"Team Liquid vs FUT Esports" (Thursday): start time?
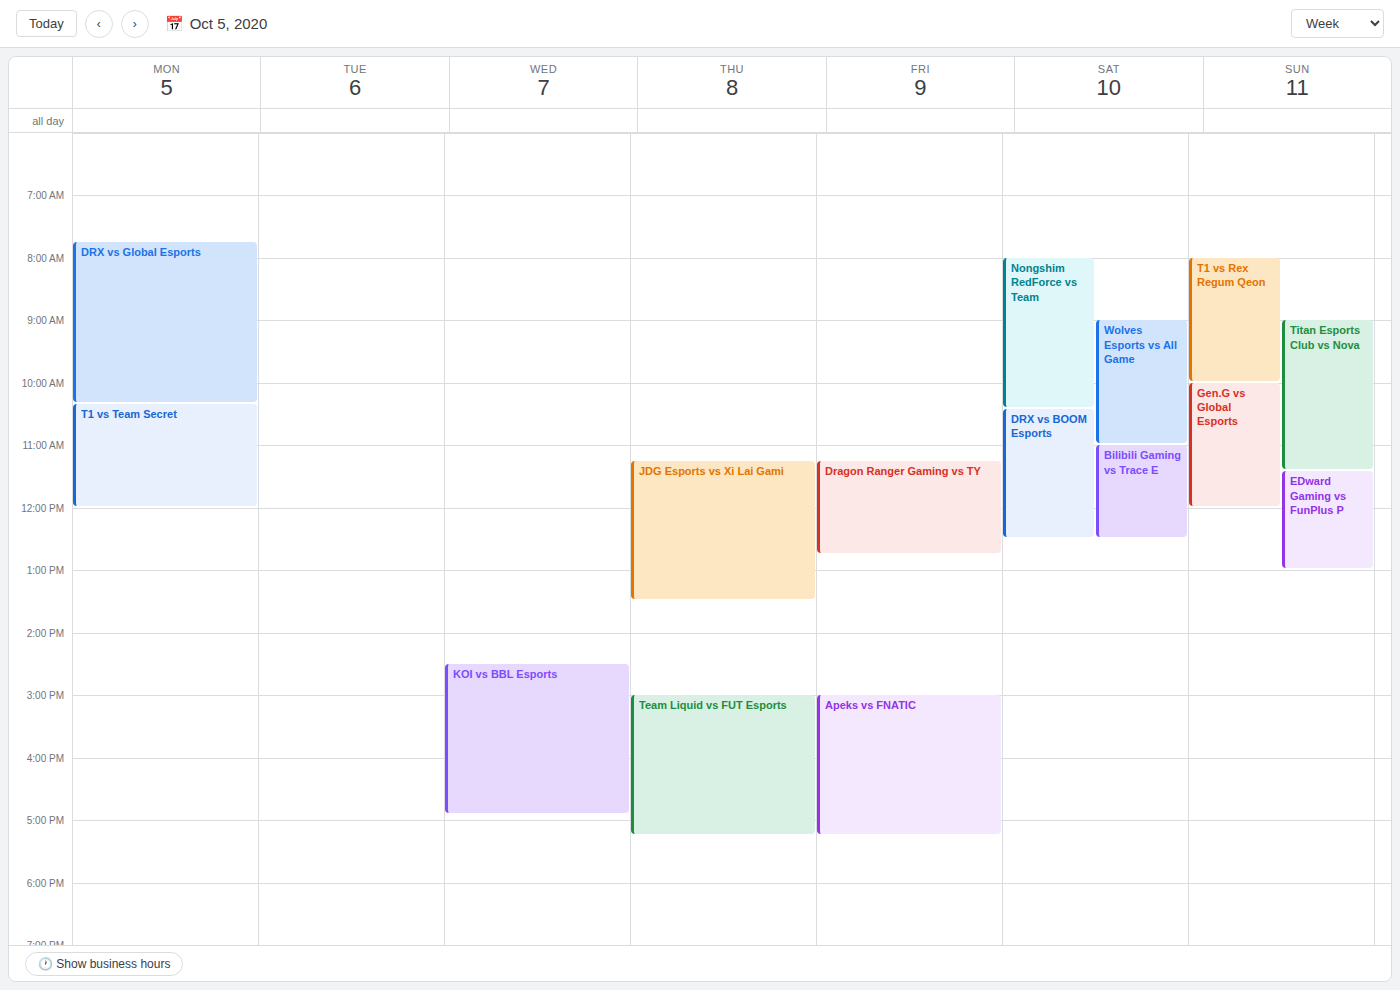
3:00 PM